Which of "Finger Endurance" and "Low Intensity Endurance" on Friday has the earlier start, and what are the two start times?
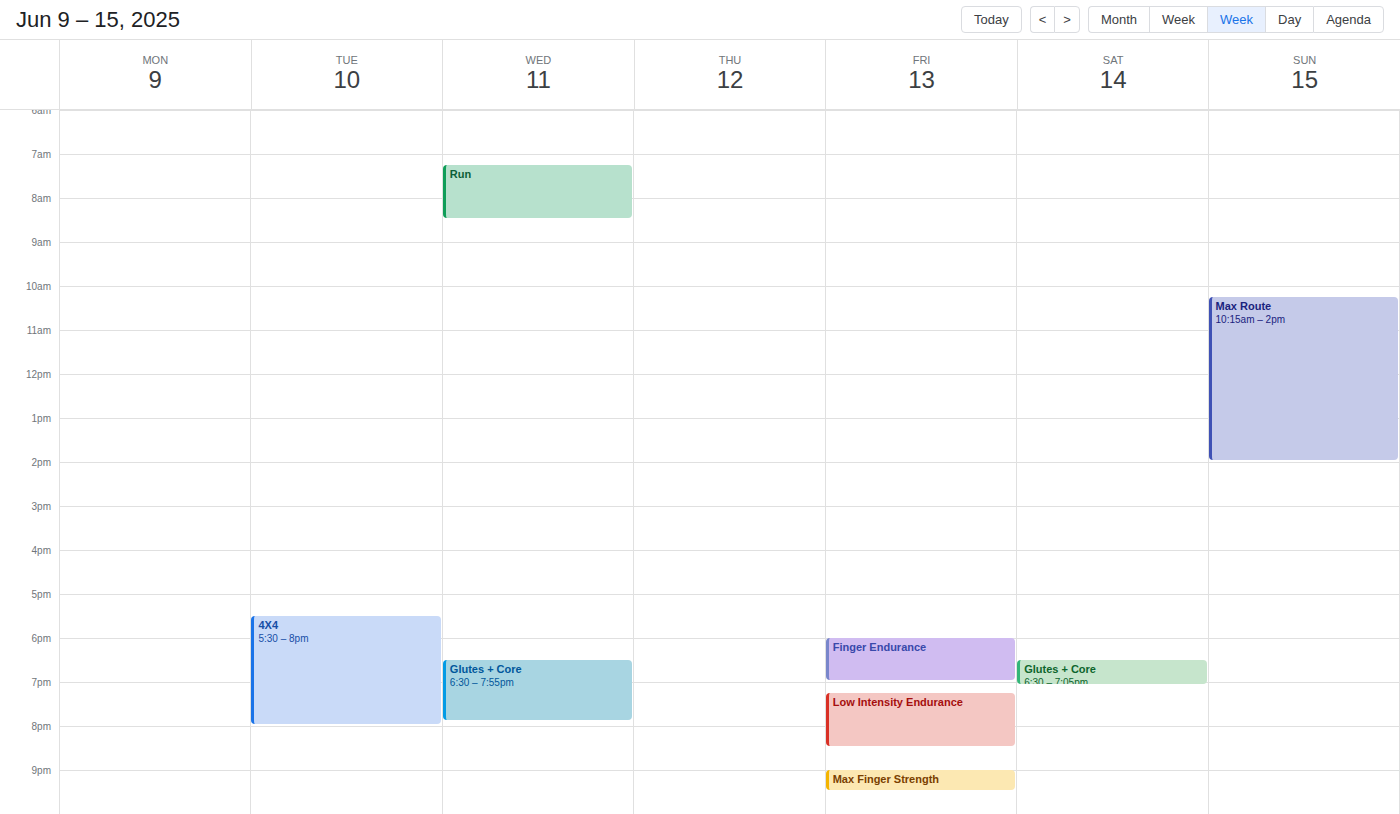
"Finger Endurance" 6:00 PM; "Low Intensity Endurance" 7:15 PM.